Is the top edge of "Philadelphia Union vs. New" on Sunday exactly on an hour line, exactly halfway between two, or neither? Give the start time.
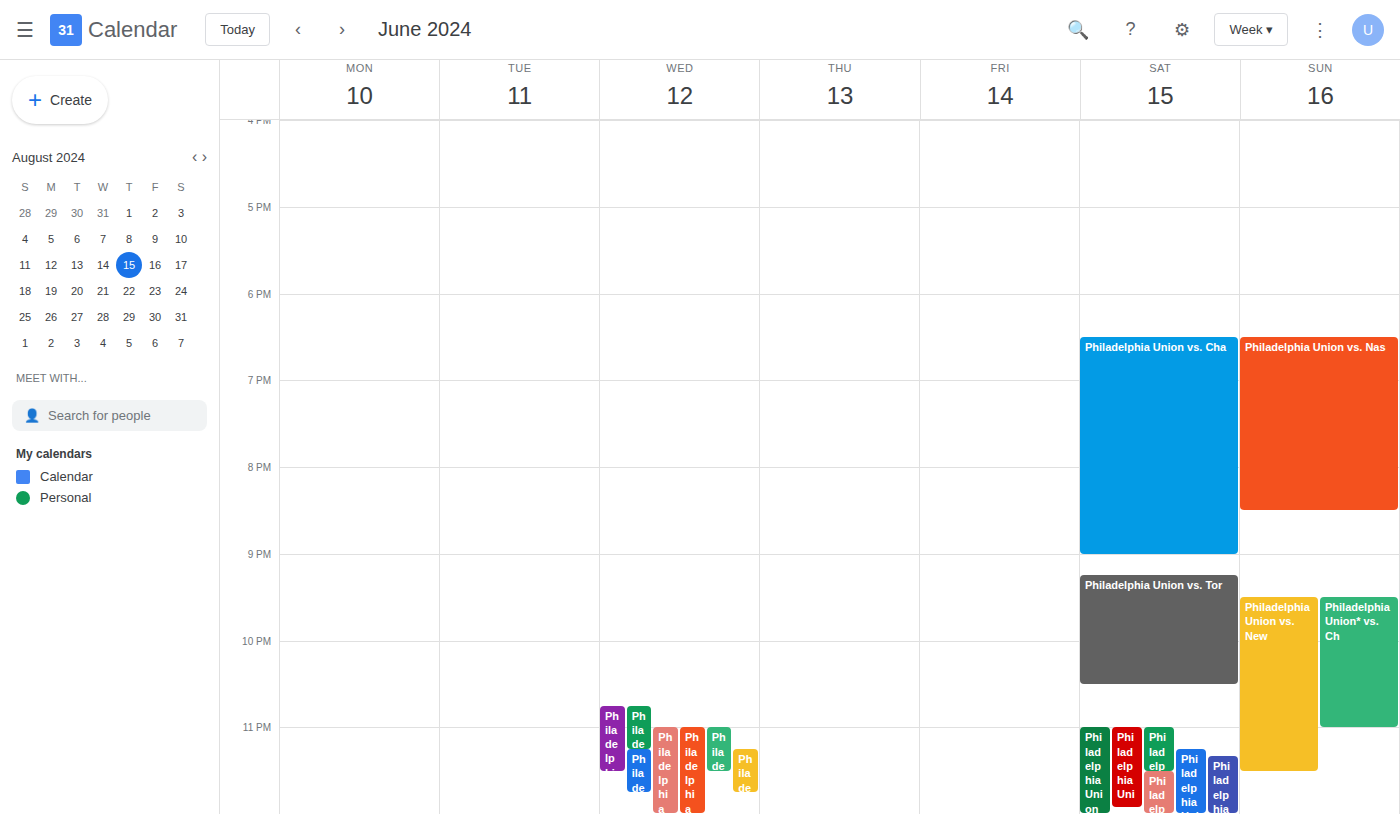
21:30 -- halfway between the 21:00 and 22:00 lines.